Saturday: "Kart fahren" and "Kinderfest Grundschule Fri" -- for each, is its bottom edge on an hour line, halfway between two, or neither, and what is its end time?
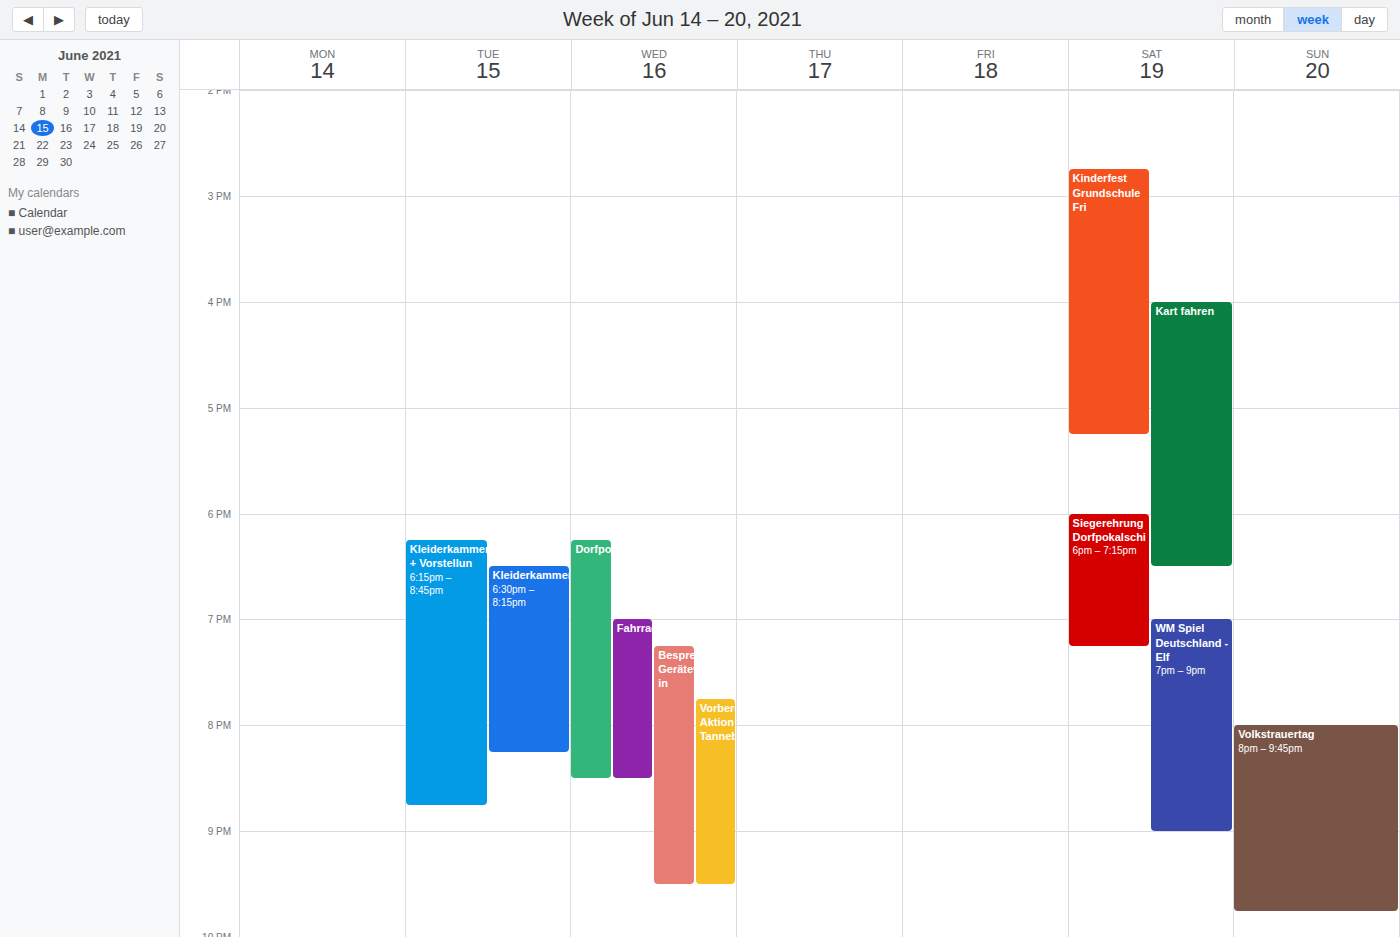
"Kart fahren": 6:30 PM, halfway between the 6 PM and 7 PM lines. "Kinderfest Grundschule Fri": 5:15 PM, neither: a quarter of the way from the 5 PM line to the 6 PM line.